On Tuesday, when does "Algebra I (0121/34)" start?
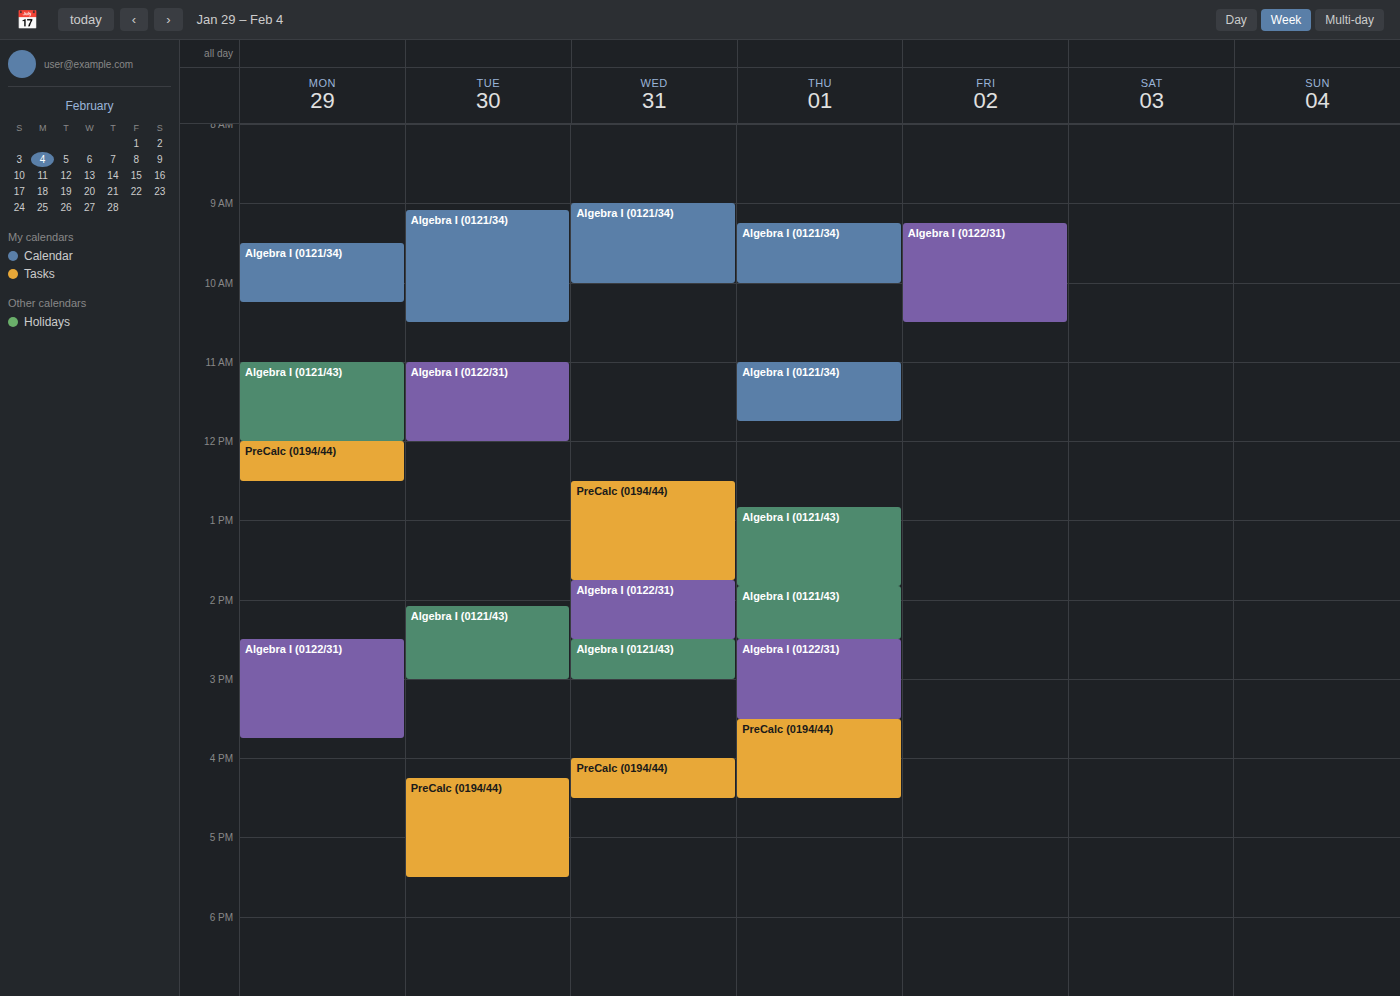
09:05